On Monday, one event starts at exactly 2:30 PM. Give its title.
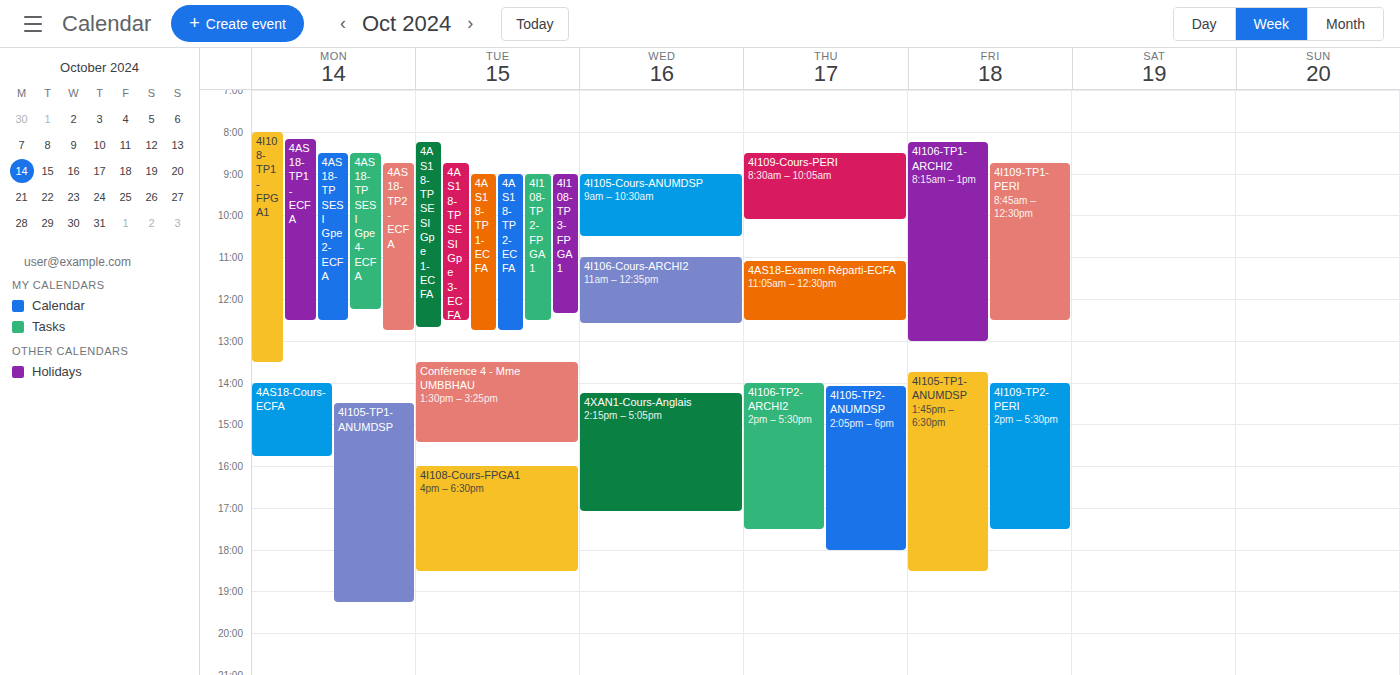
"4I105-TP1-ANUMDSP"